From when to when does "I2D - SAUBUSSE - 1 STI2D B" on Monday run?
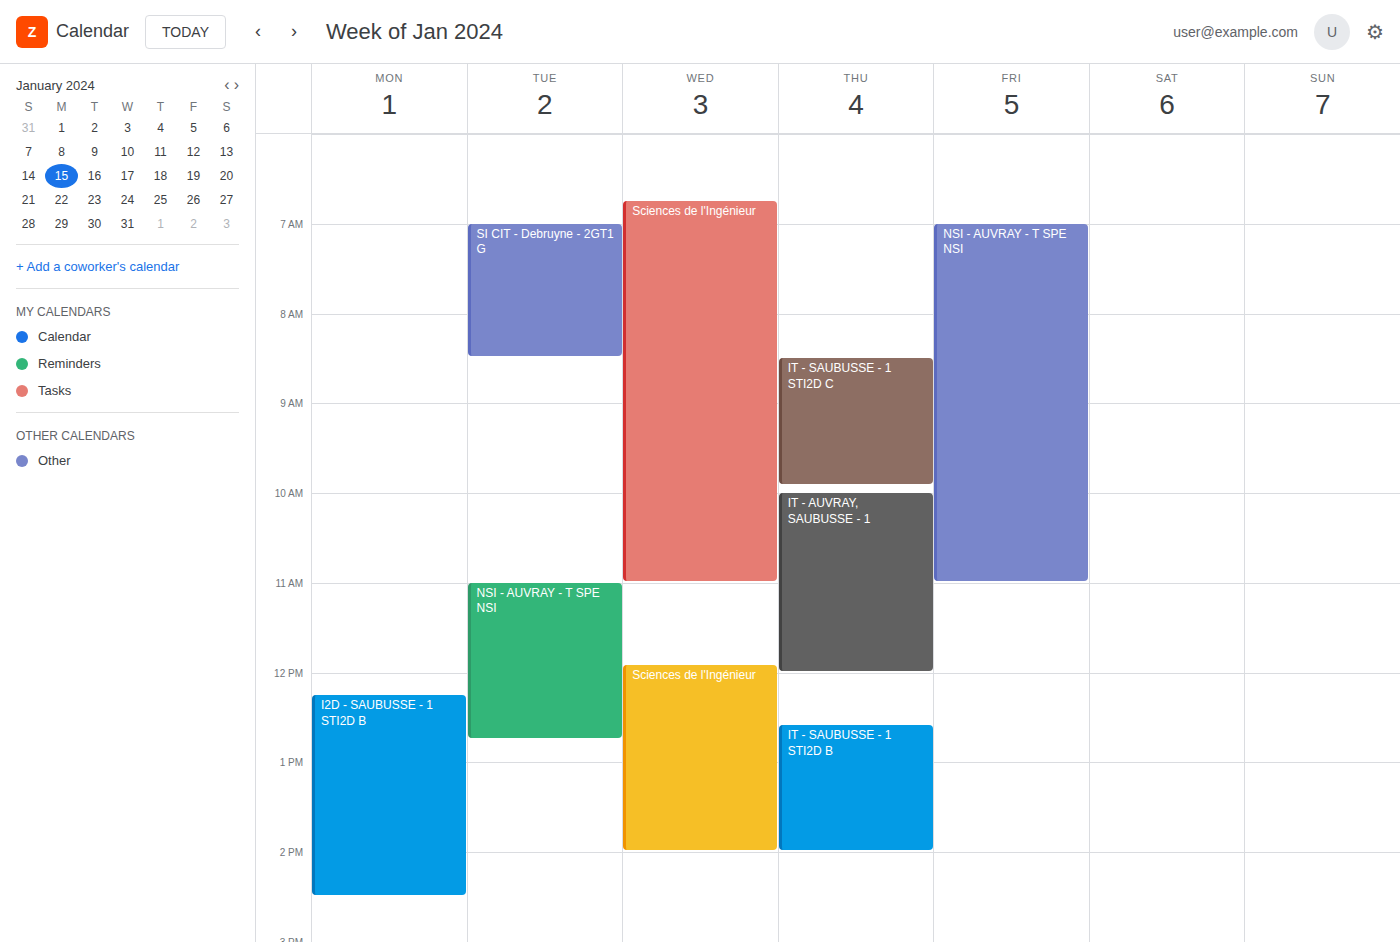
12:15 PM to 2:30 PM